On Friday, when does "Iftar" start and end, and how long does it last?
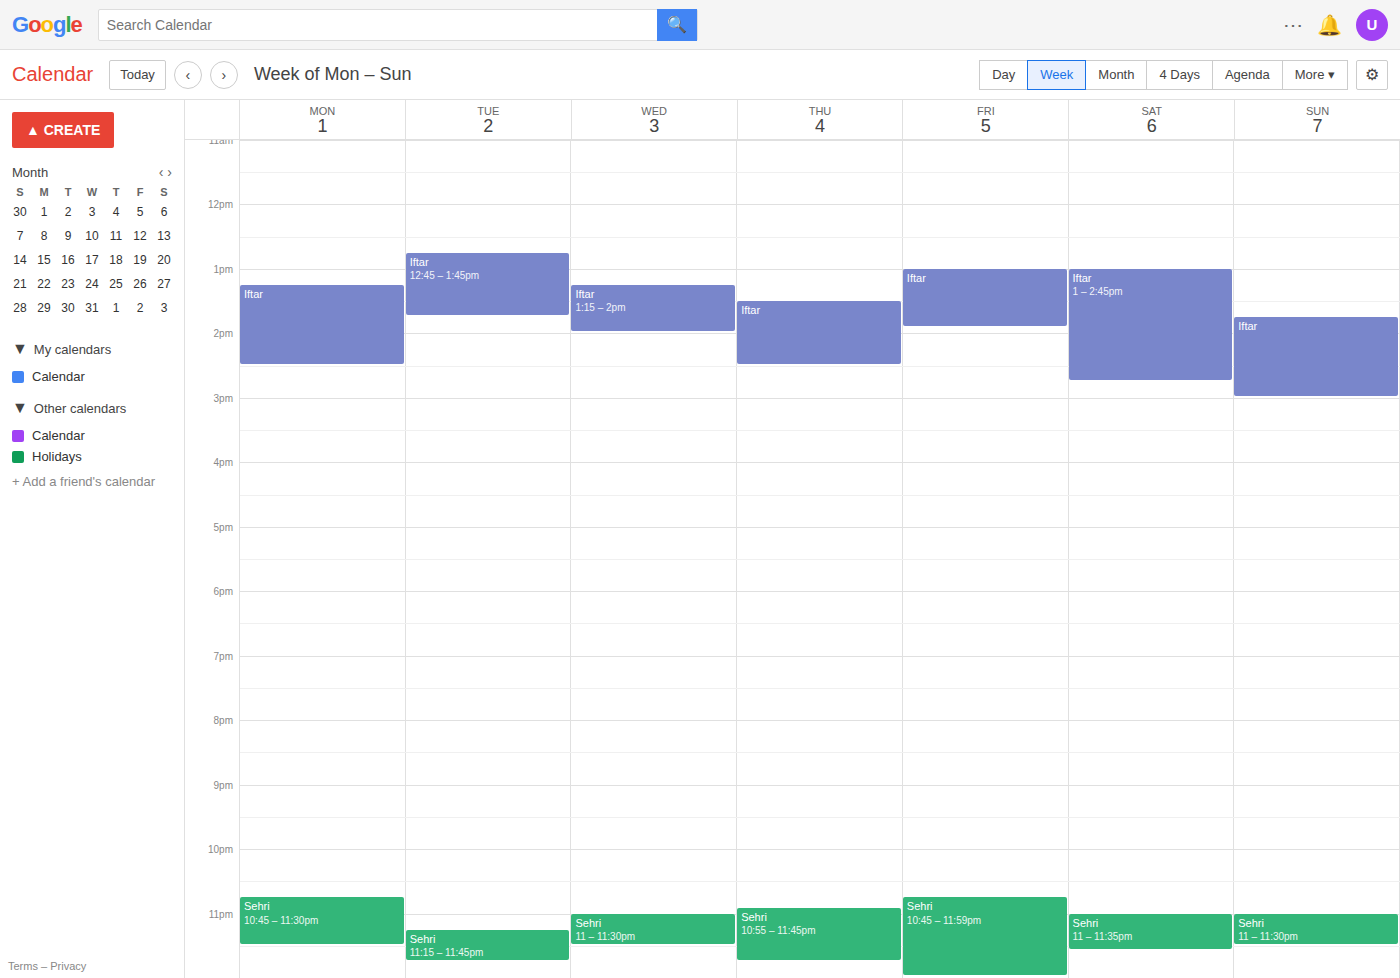
13:00 to 13:55, 55 minutes